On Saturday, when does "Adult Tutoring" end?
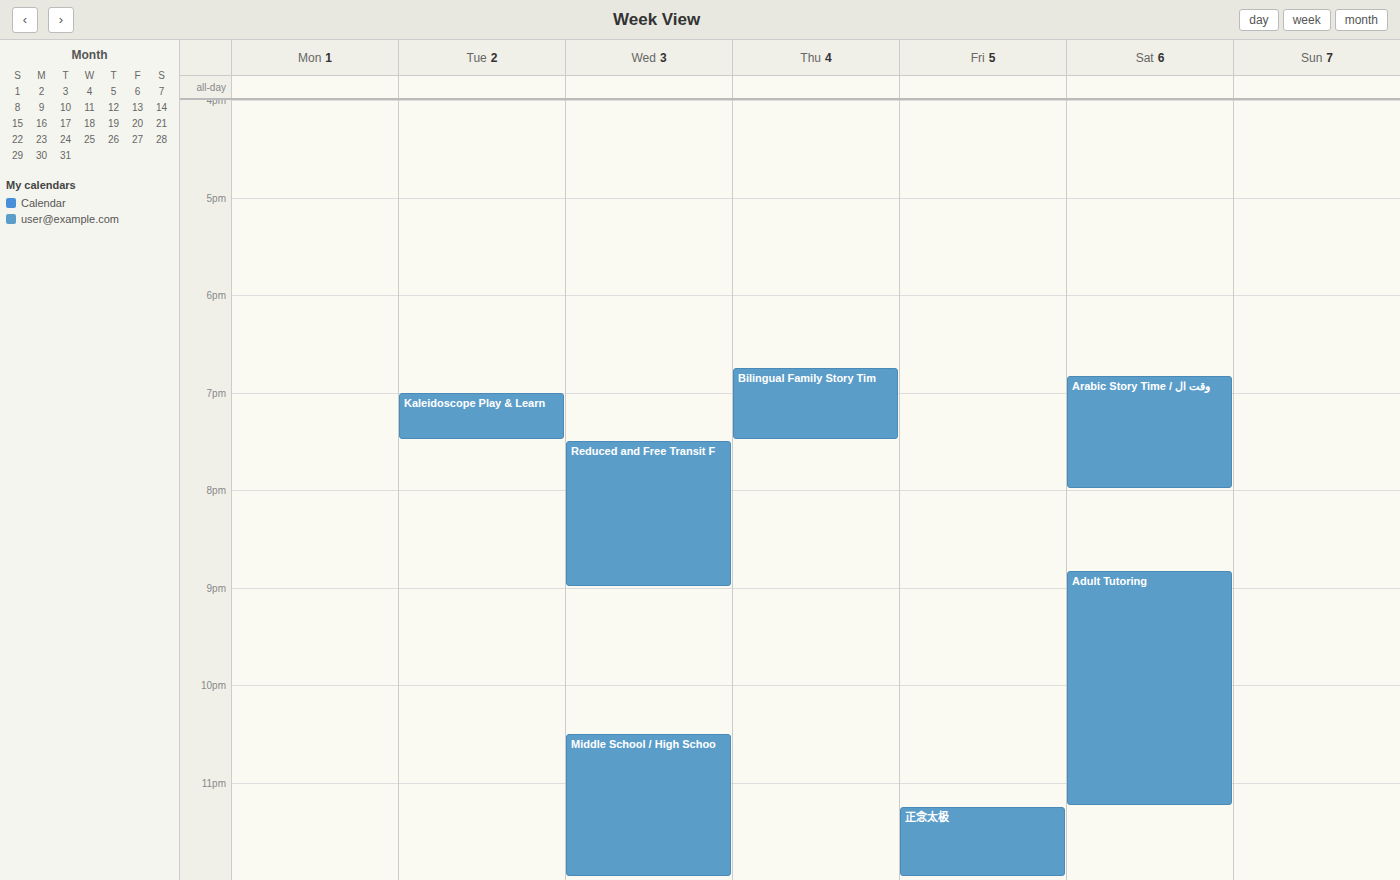
11:15 PM